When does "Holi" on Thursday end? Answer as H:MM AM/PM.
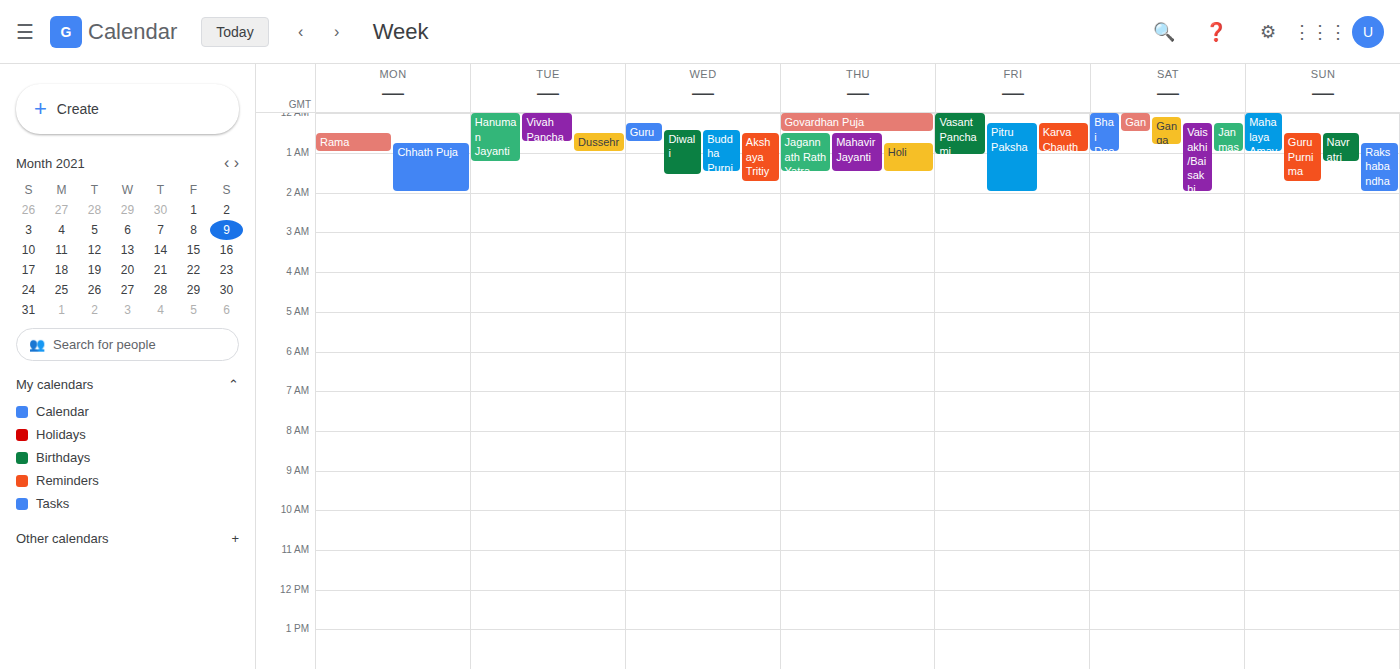
1:30 AM